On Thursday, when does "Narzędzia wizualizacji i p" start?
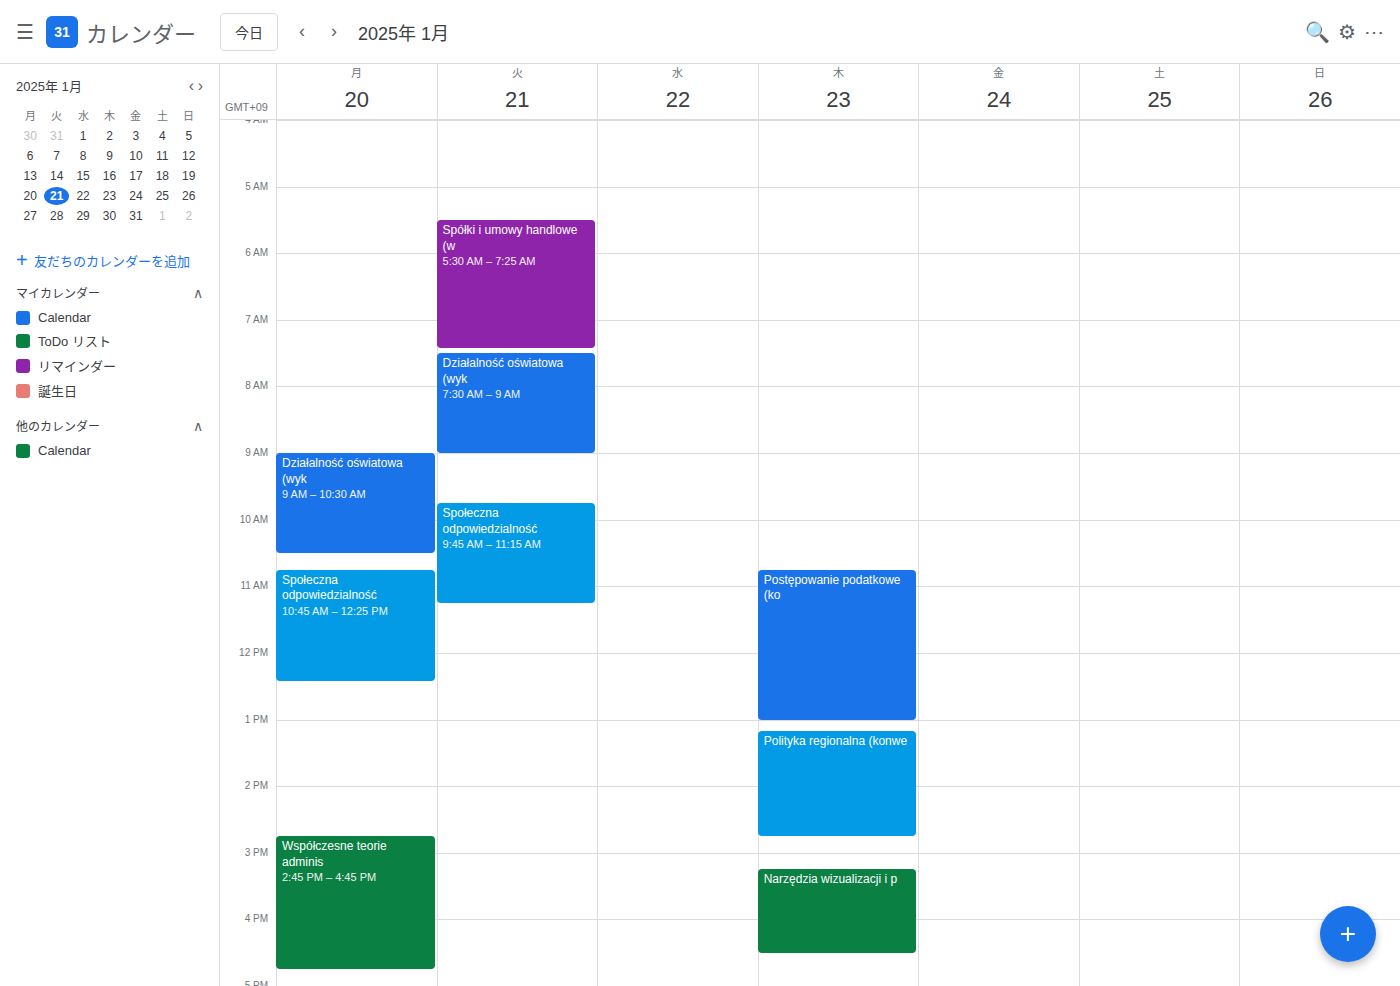
3:15 PM